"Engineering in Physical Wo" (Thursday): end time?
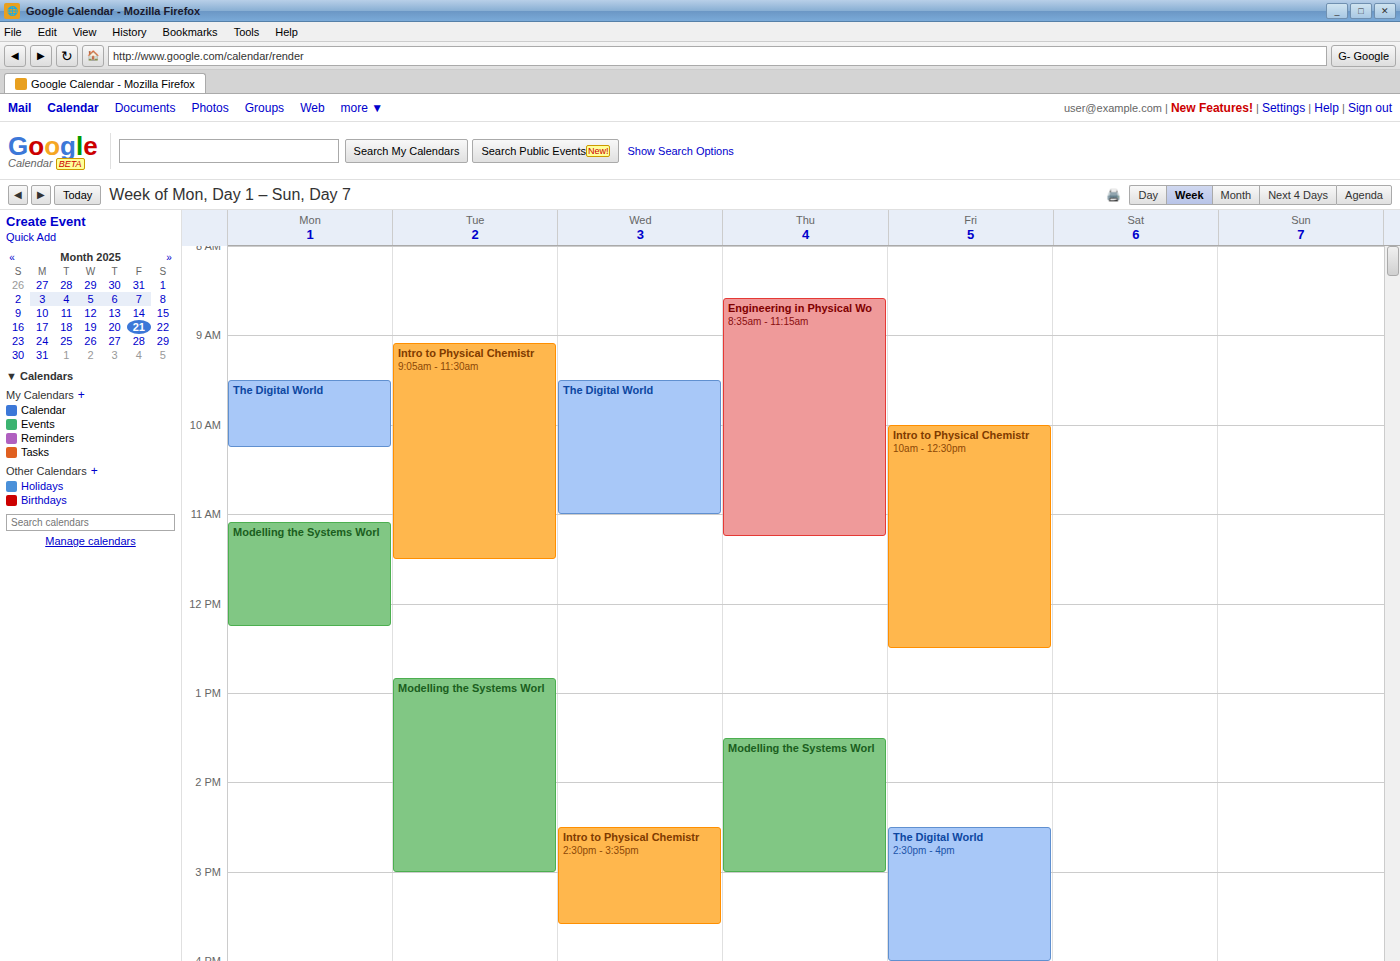
11:15 AM